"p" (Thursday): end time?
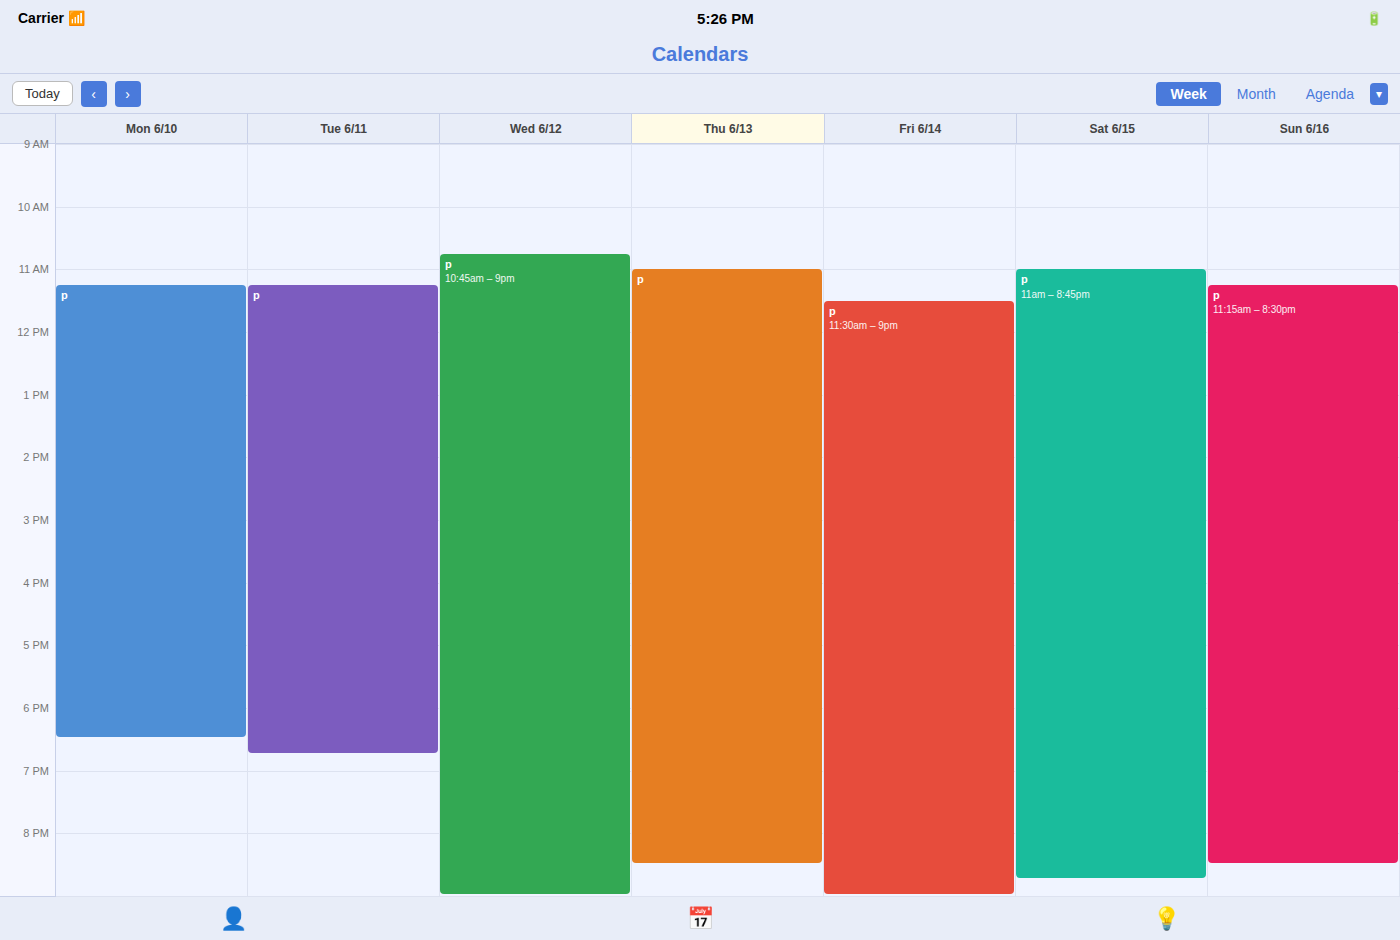
8:30 PM